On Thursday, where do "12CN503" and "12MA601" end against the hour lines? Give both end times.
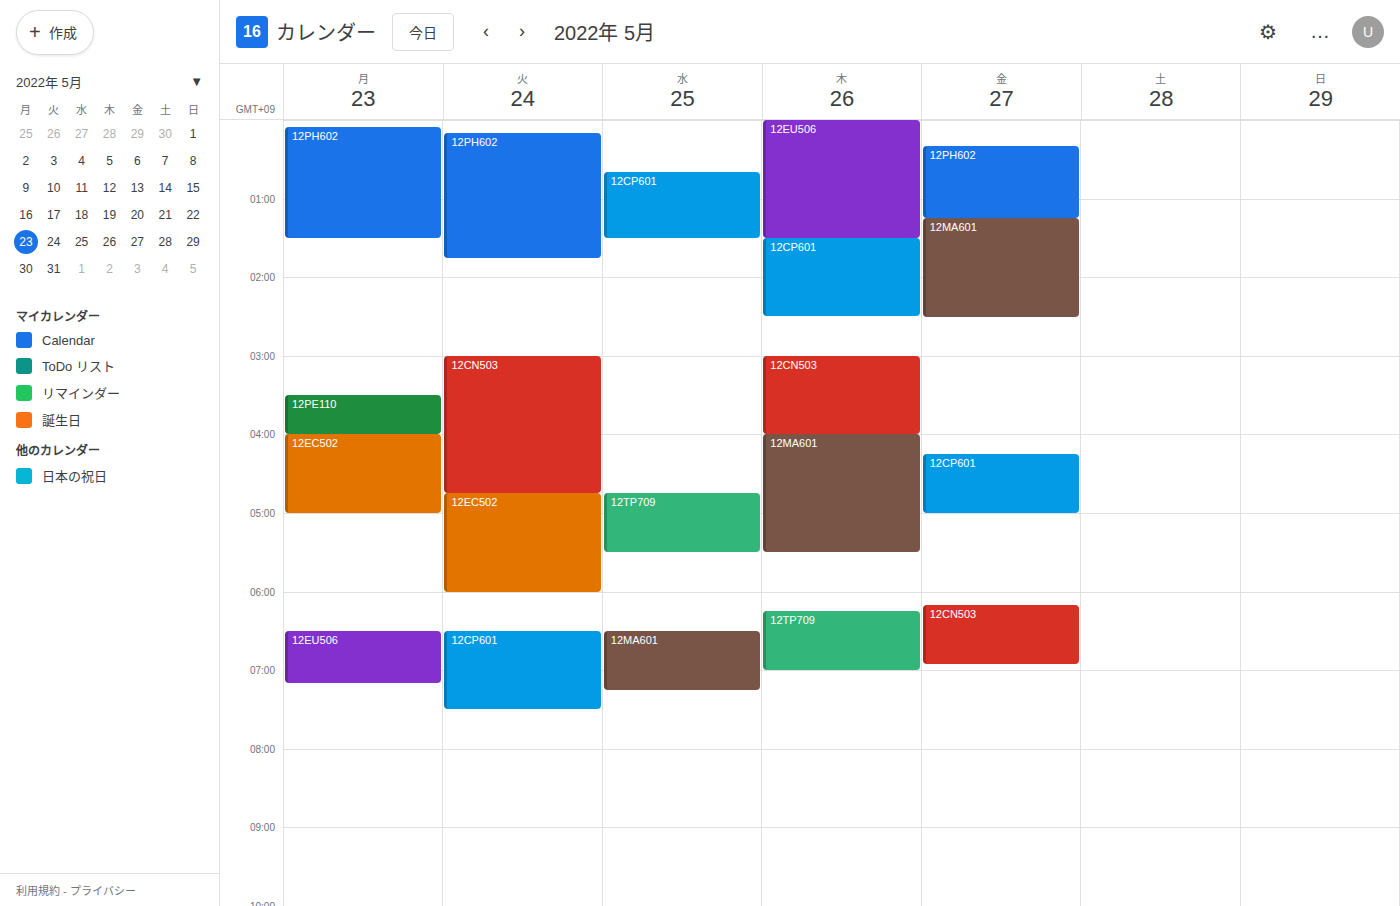
"12CN503": 04:00, exactly on the 04:00 line. "12MA601": 05:30, halfway between the 05:00 and 06:00 lines.